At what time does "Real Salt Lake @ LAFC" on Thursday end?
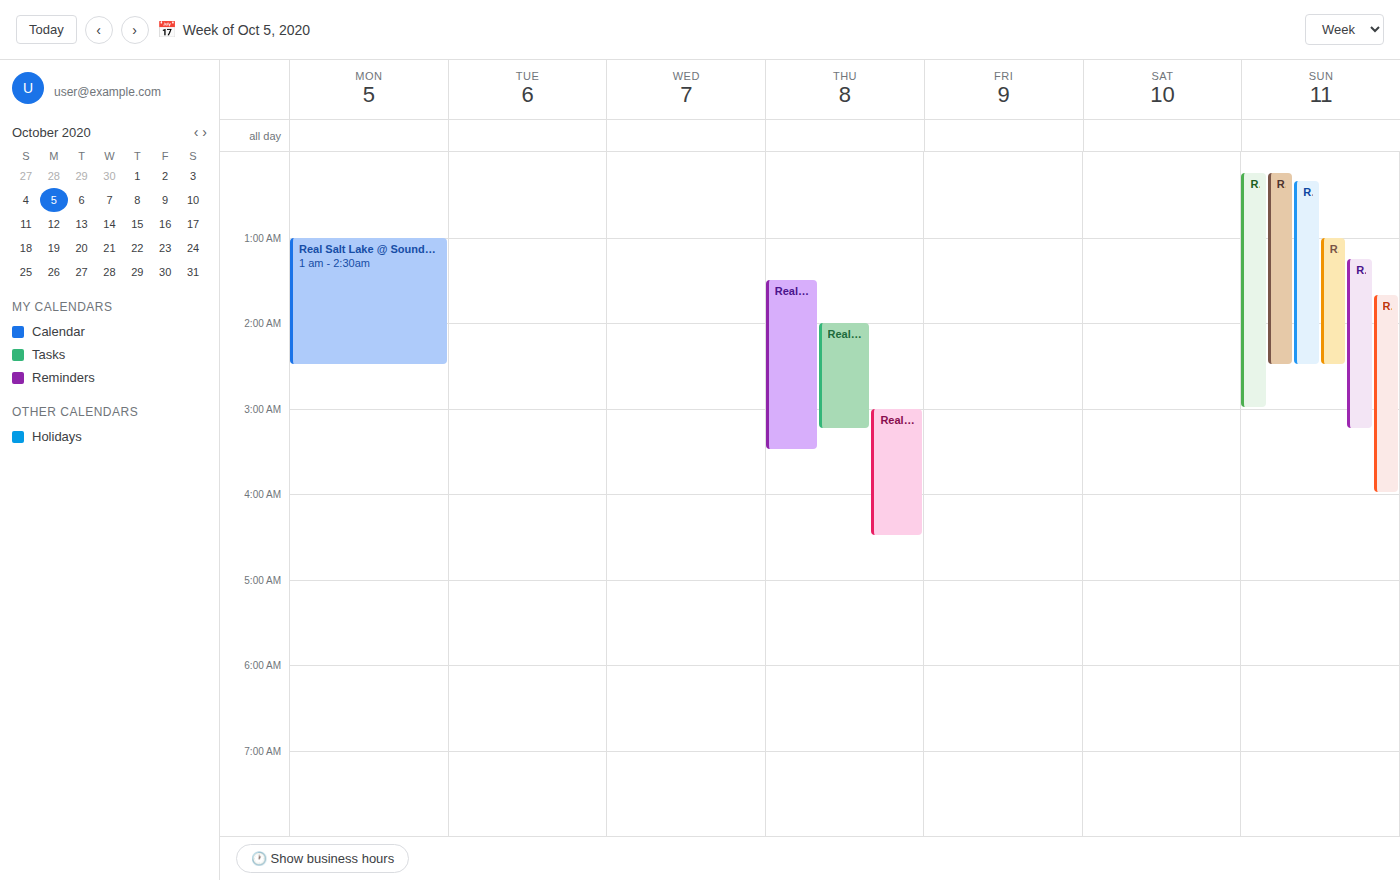
4:30 AM